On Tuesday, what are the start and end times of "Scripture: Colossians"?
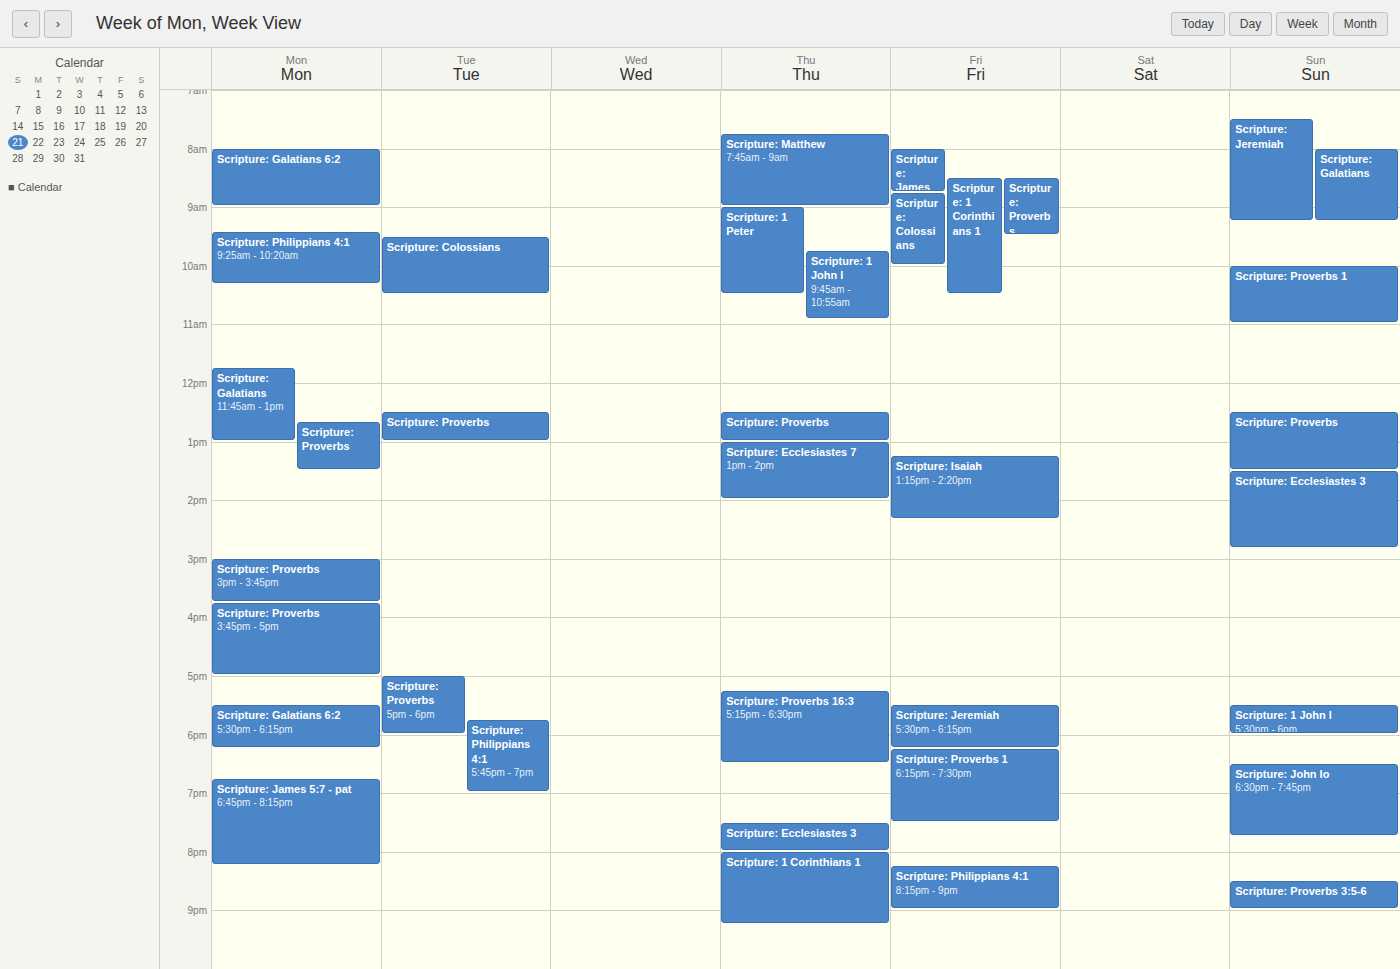
9:30 AM to 10:30 AM